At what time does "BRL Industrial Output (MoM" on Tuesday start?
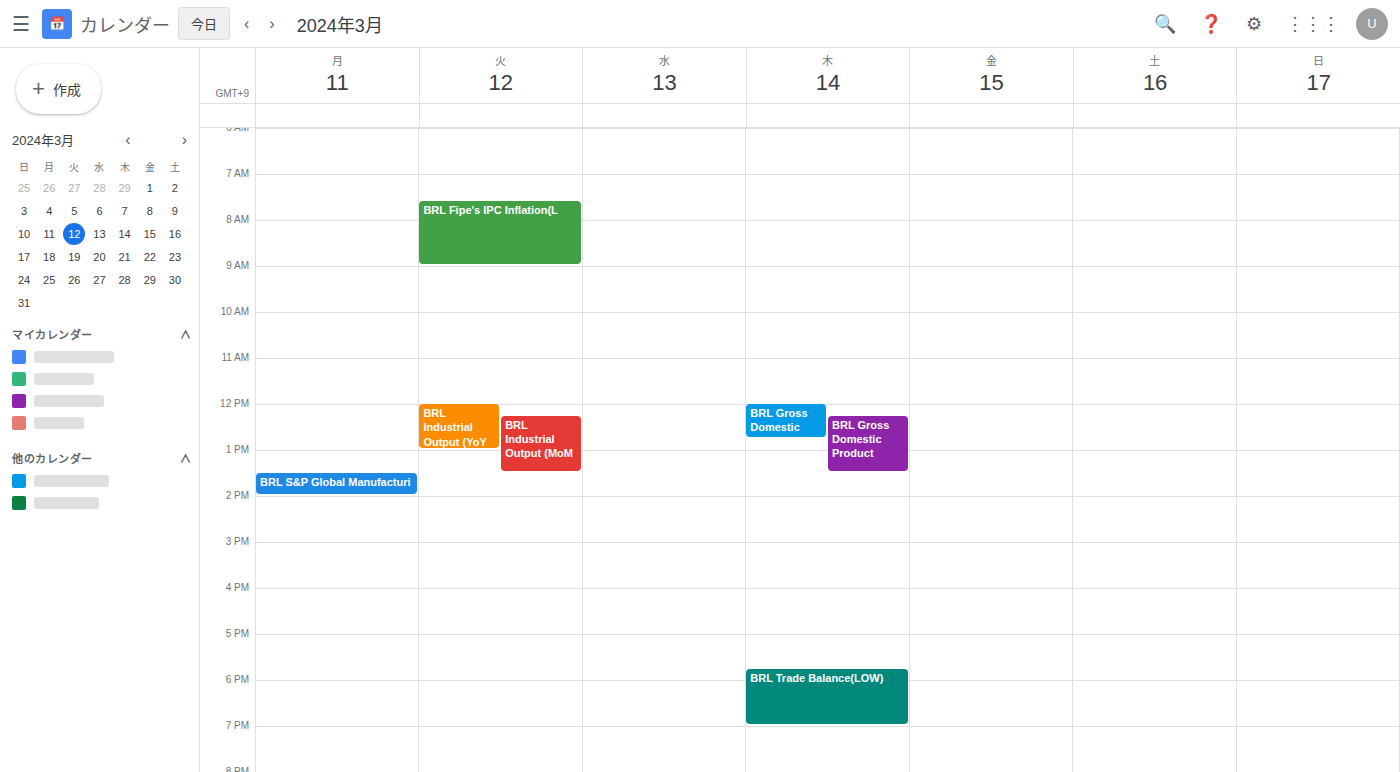
12:15 PM